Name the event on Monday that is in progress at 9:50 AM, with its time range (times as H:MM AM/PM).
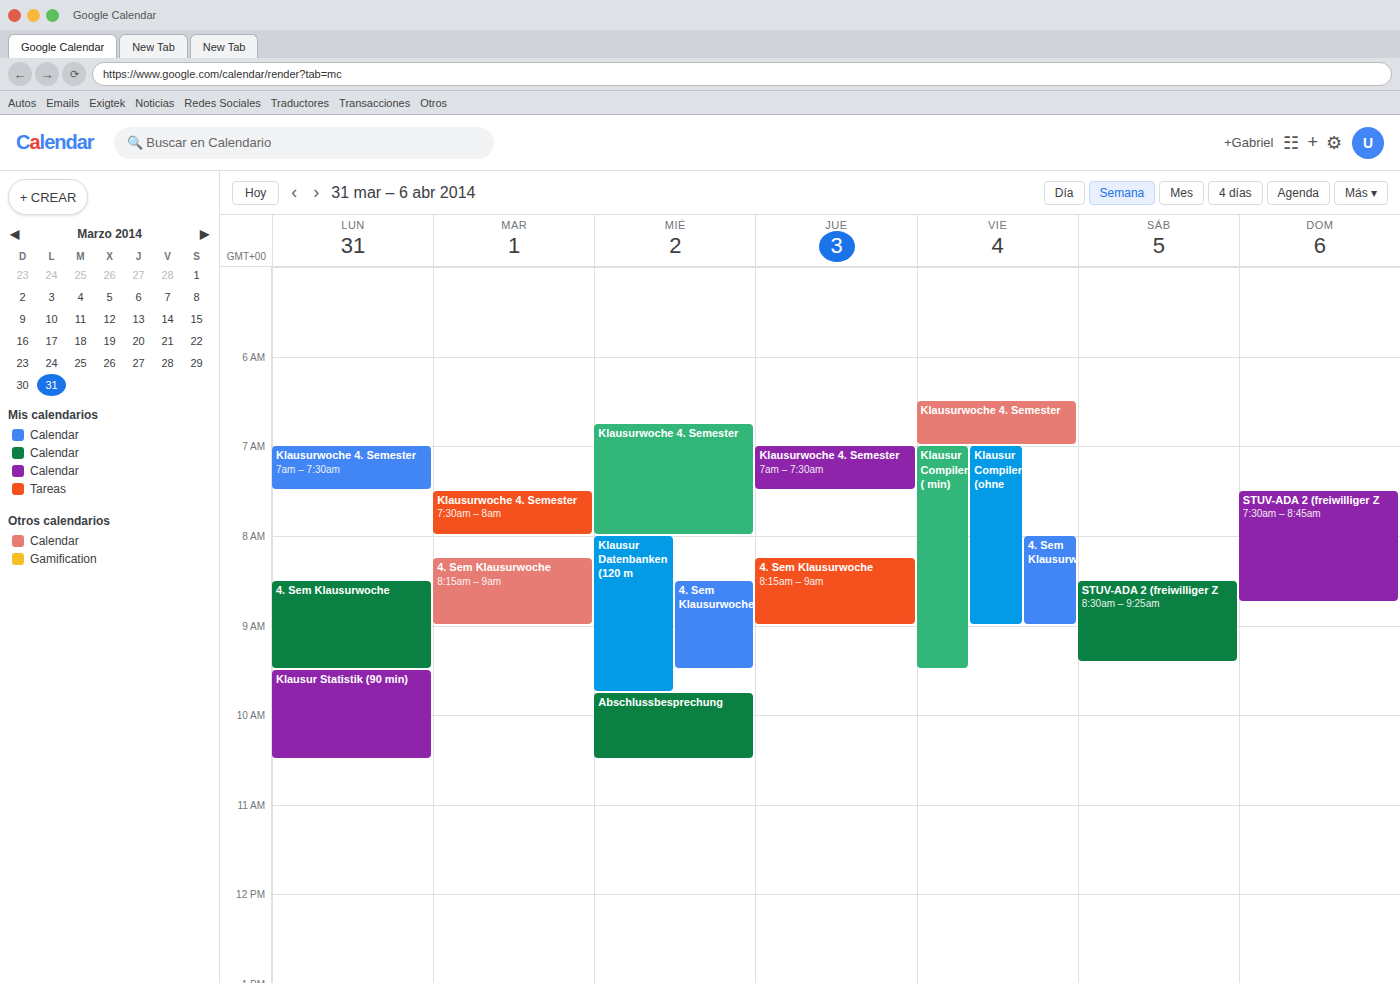
"Klausur Statistik (90 min)", 9:30 AM to 10:30 AM